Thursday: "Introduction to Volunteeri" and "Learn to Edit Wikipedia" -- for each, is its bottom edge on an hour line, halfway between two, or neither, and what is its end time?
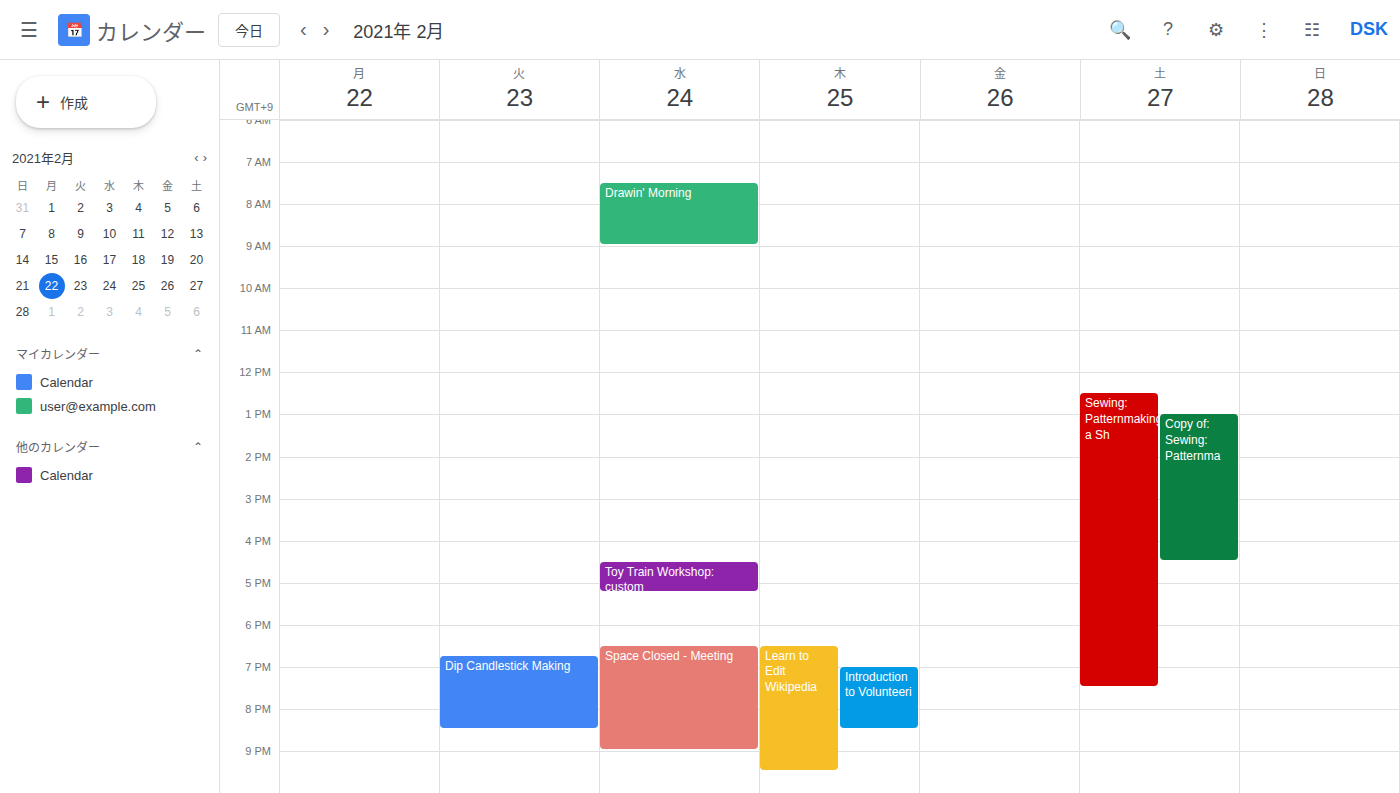
"Introduction to Volunteeri": 20:30, halfway between the 20:00 and 21:00 lines. "Learn to Edit Wikipedia": 21:30, halfway between the 21:00 and 22:00 lines.